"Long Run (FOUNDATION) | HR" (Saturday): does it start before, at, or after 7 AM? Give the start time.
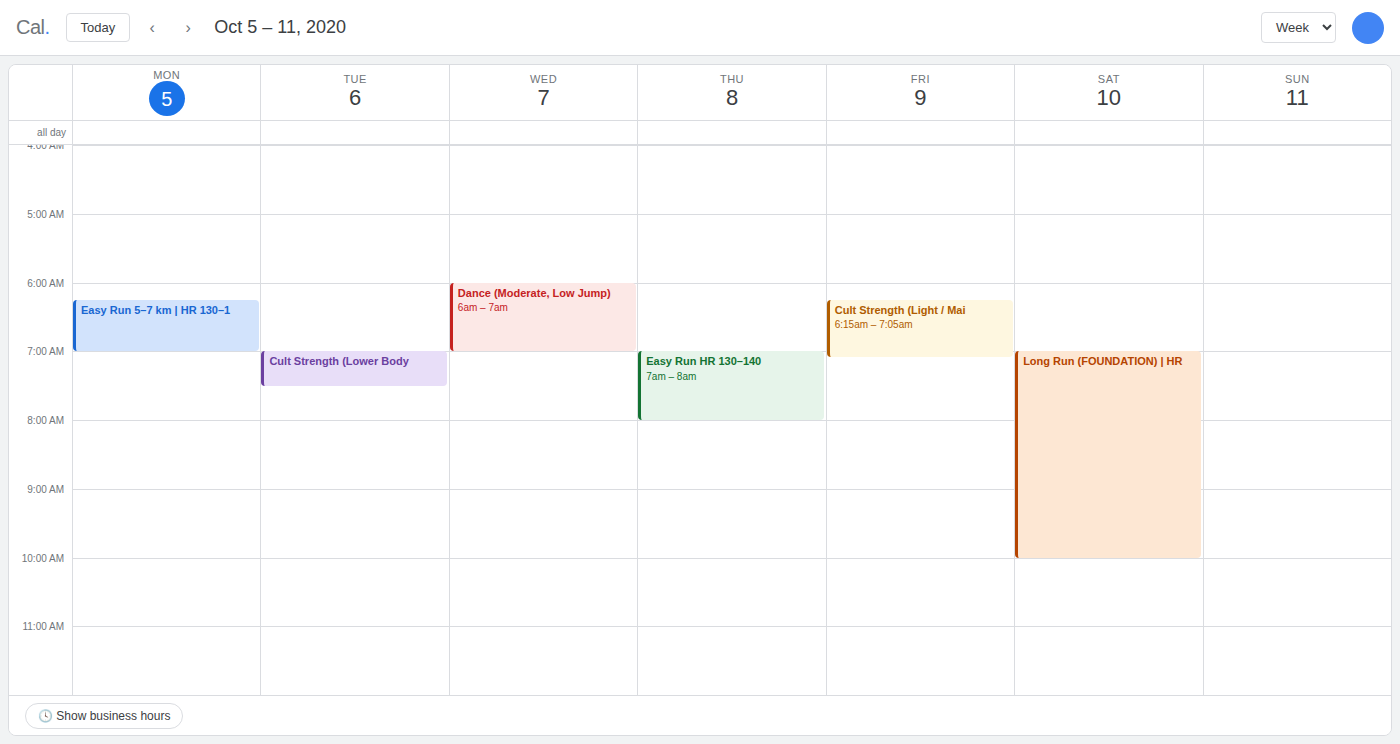
7:00 AM -- exactly at 7 AM, on the 7 AM line.